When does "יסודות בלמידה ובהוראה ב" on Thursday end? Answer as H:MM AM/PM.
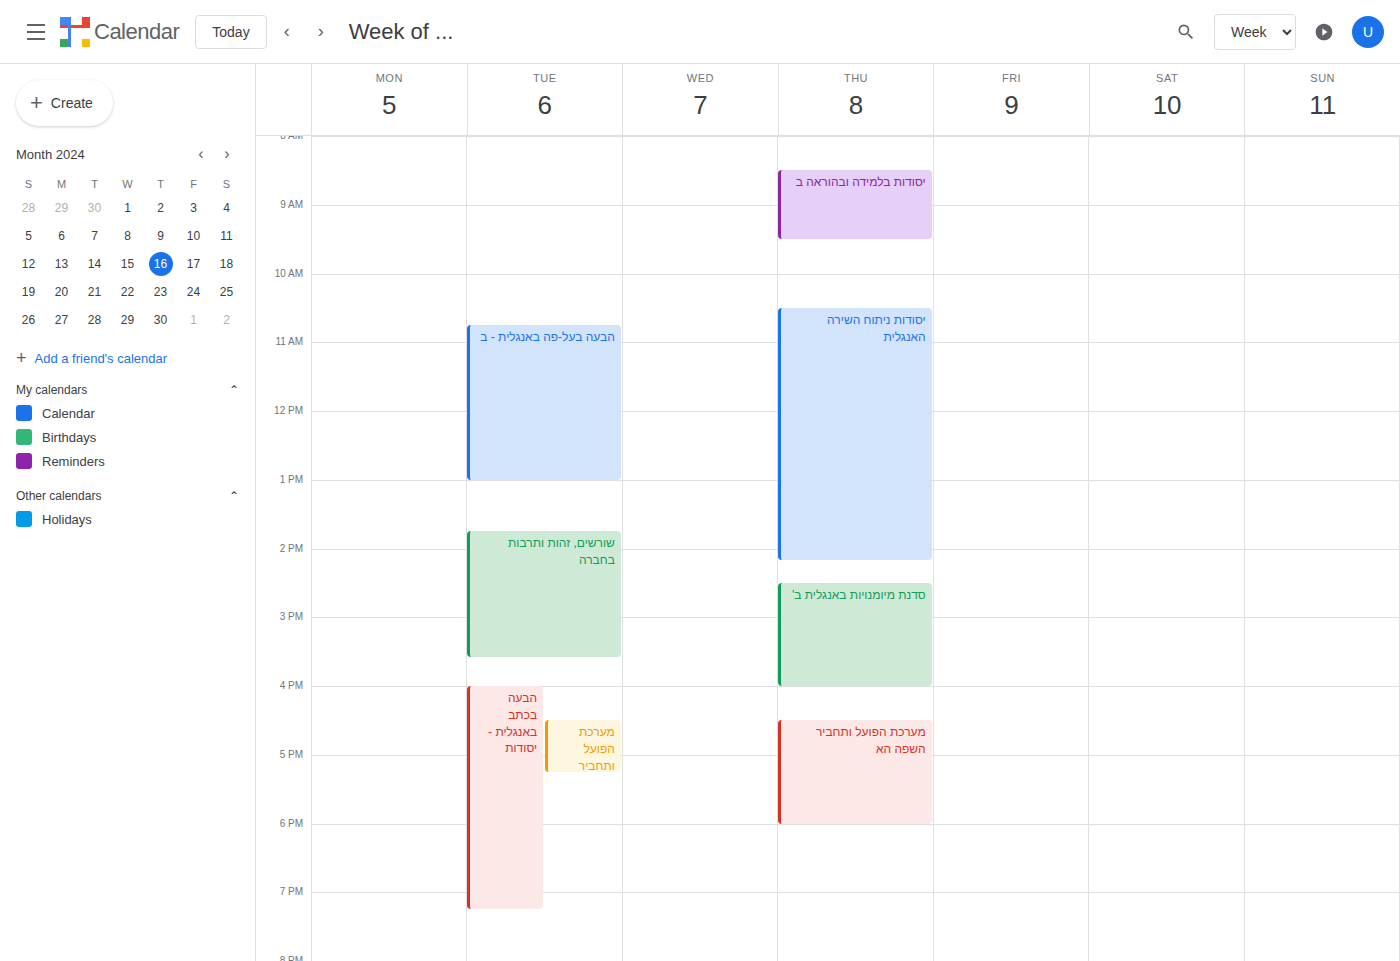
9:30 AM